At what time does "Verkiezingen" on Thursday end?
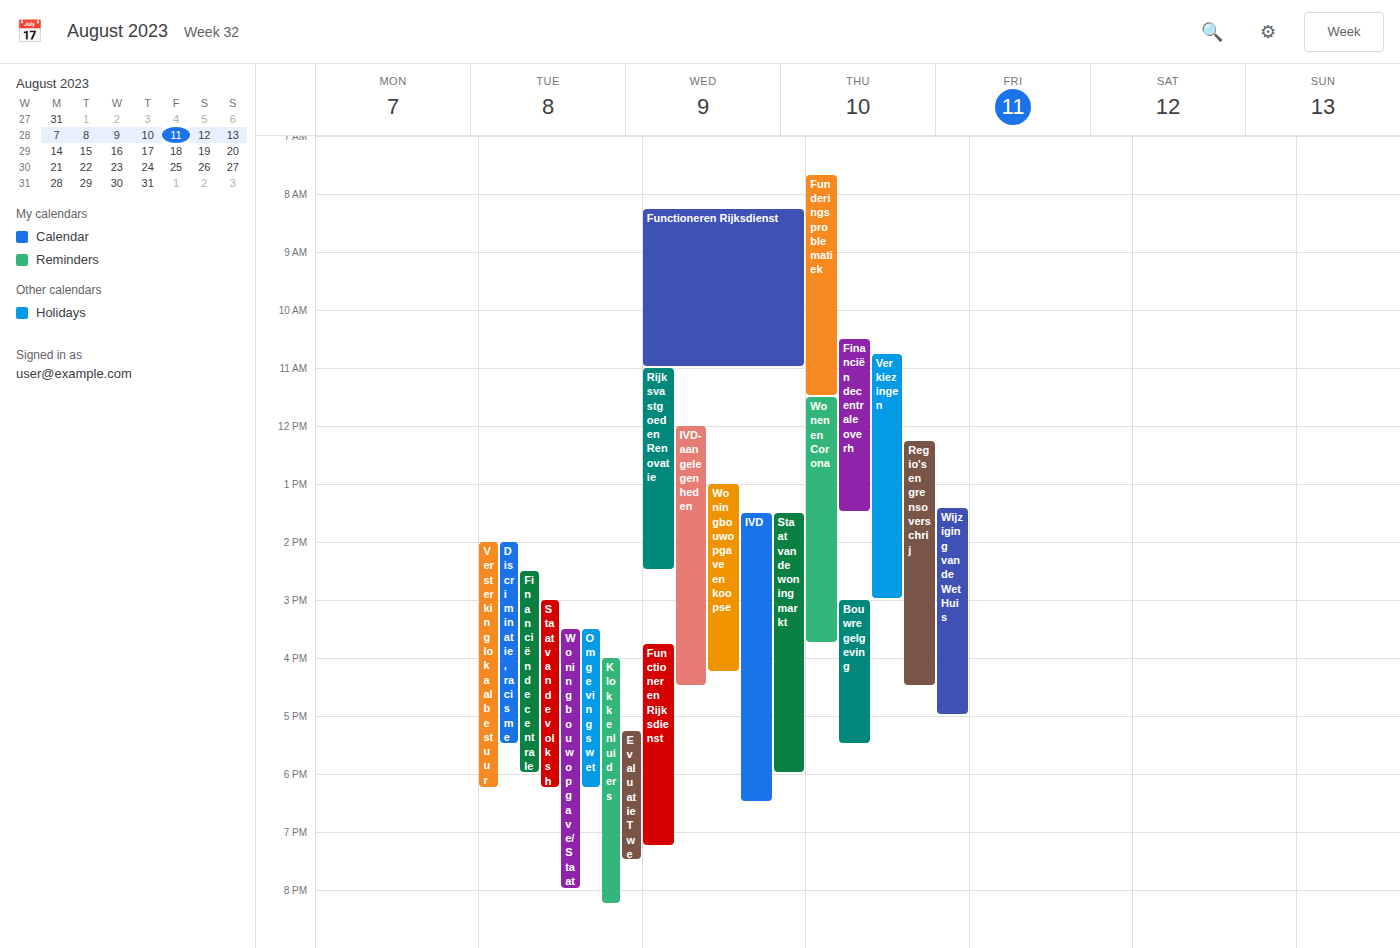
3:00 PM